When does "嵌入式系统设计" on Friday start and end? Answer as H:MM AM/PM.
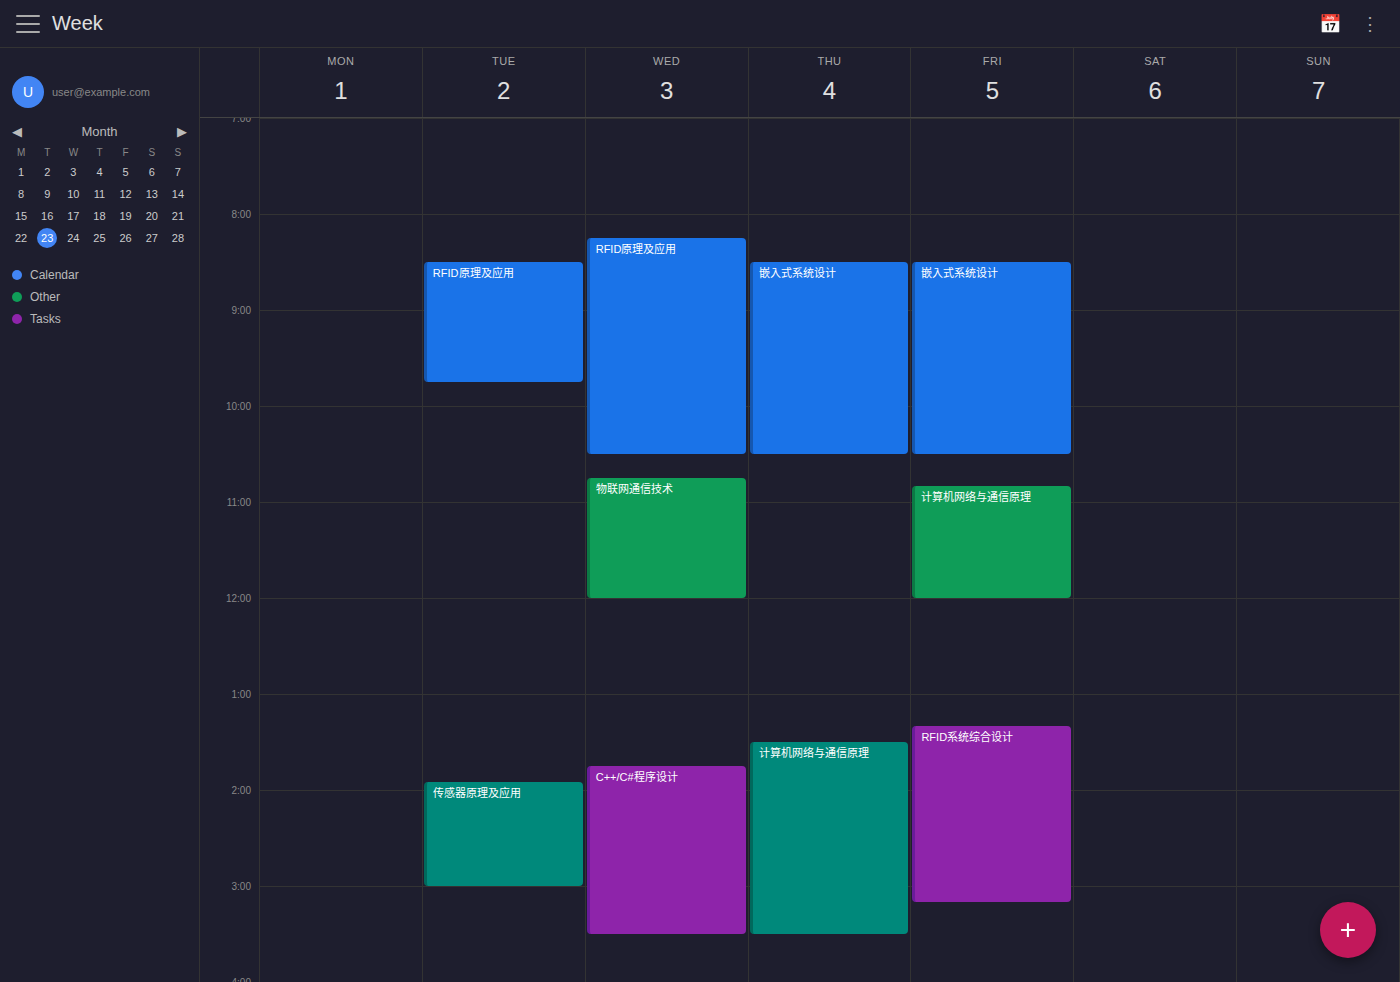
8:30 AM to 10:30 AM